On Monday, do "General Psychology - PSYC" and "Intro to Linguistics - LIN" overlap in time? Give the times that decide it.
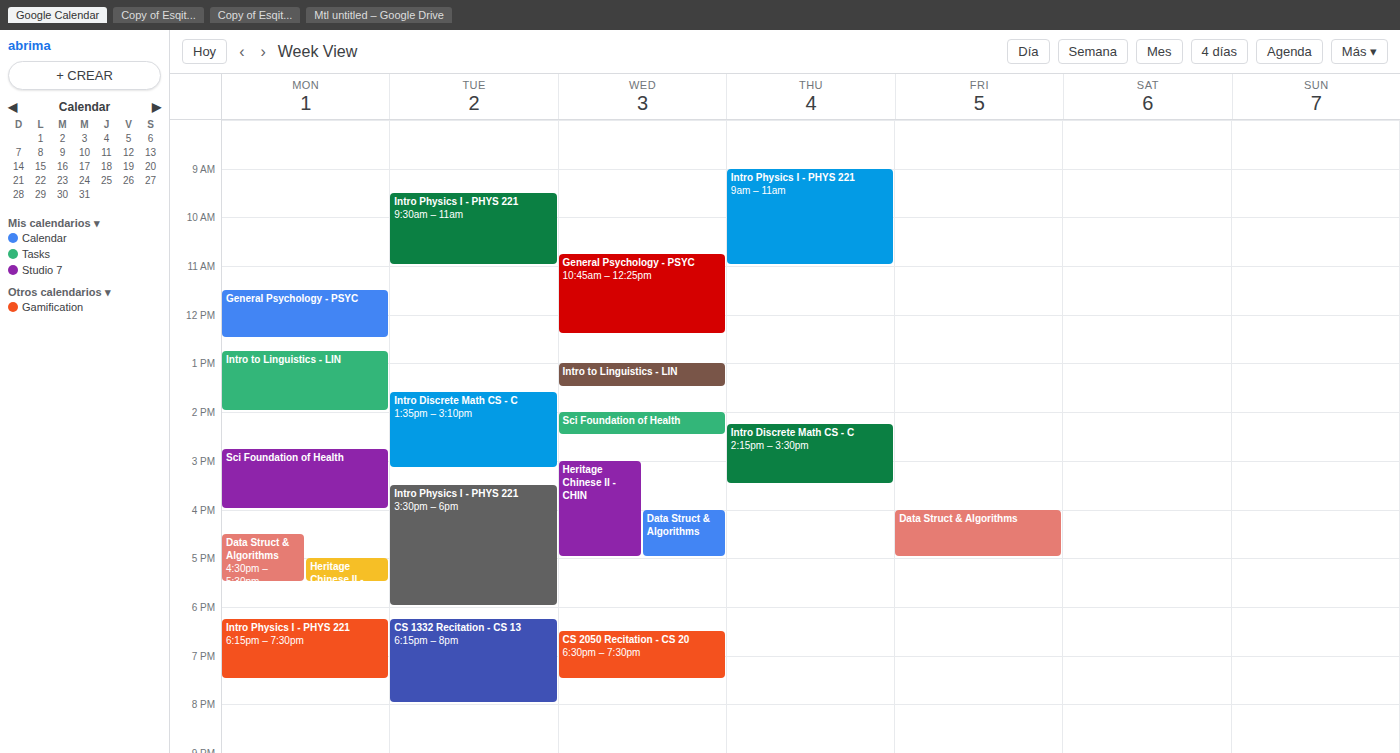
"General Psychology - PSYC" ends at 12:30 PM and "Intro to Linguistics - LIN" starts at 12:45 PM -- no overlap.